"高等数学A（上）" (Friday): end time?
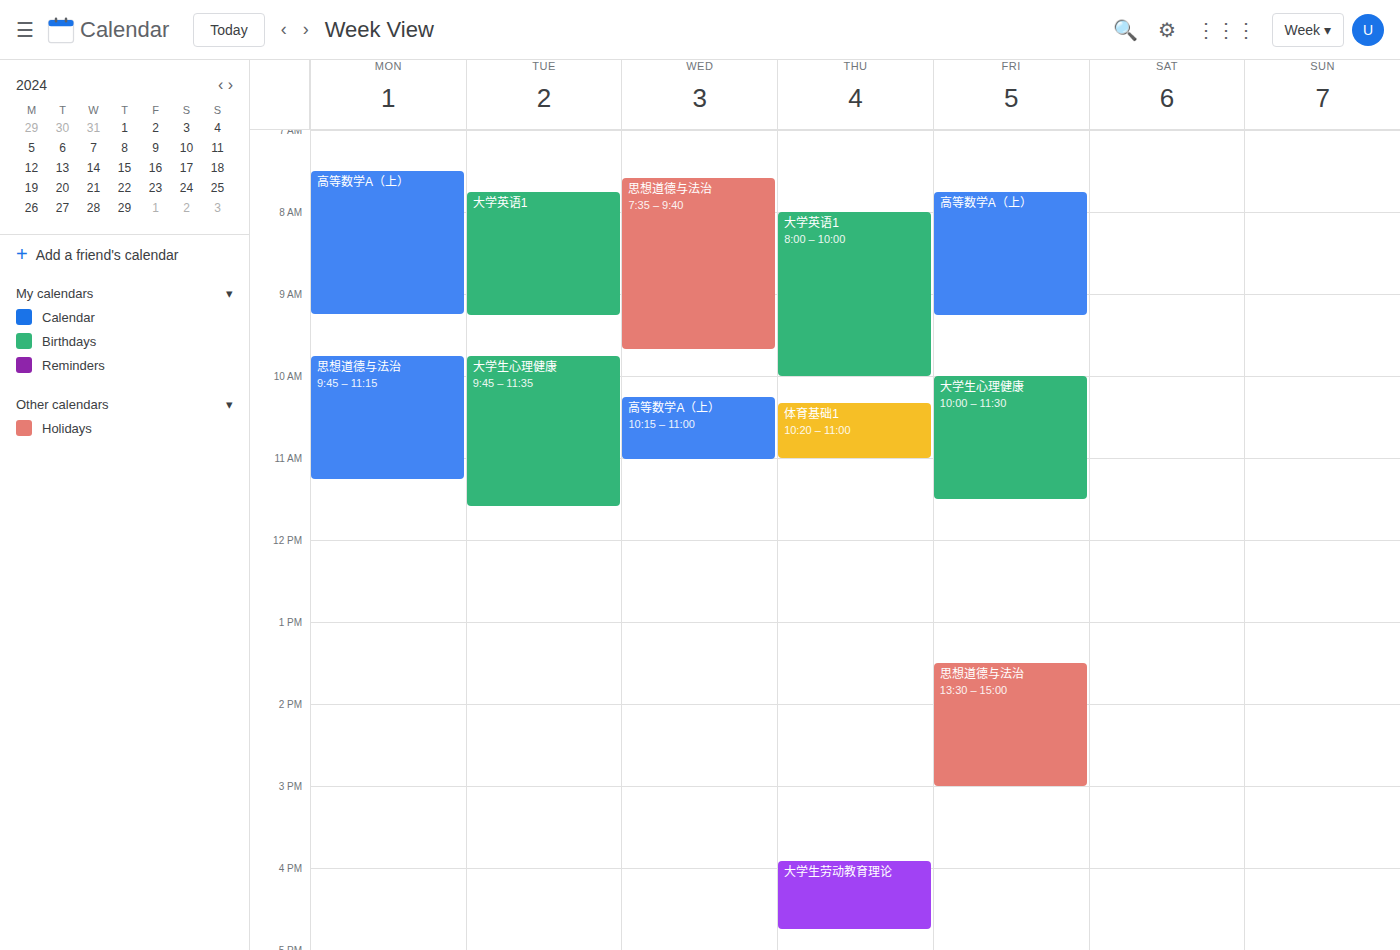
9:15 AM